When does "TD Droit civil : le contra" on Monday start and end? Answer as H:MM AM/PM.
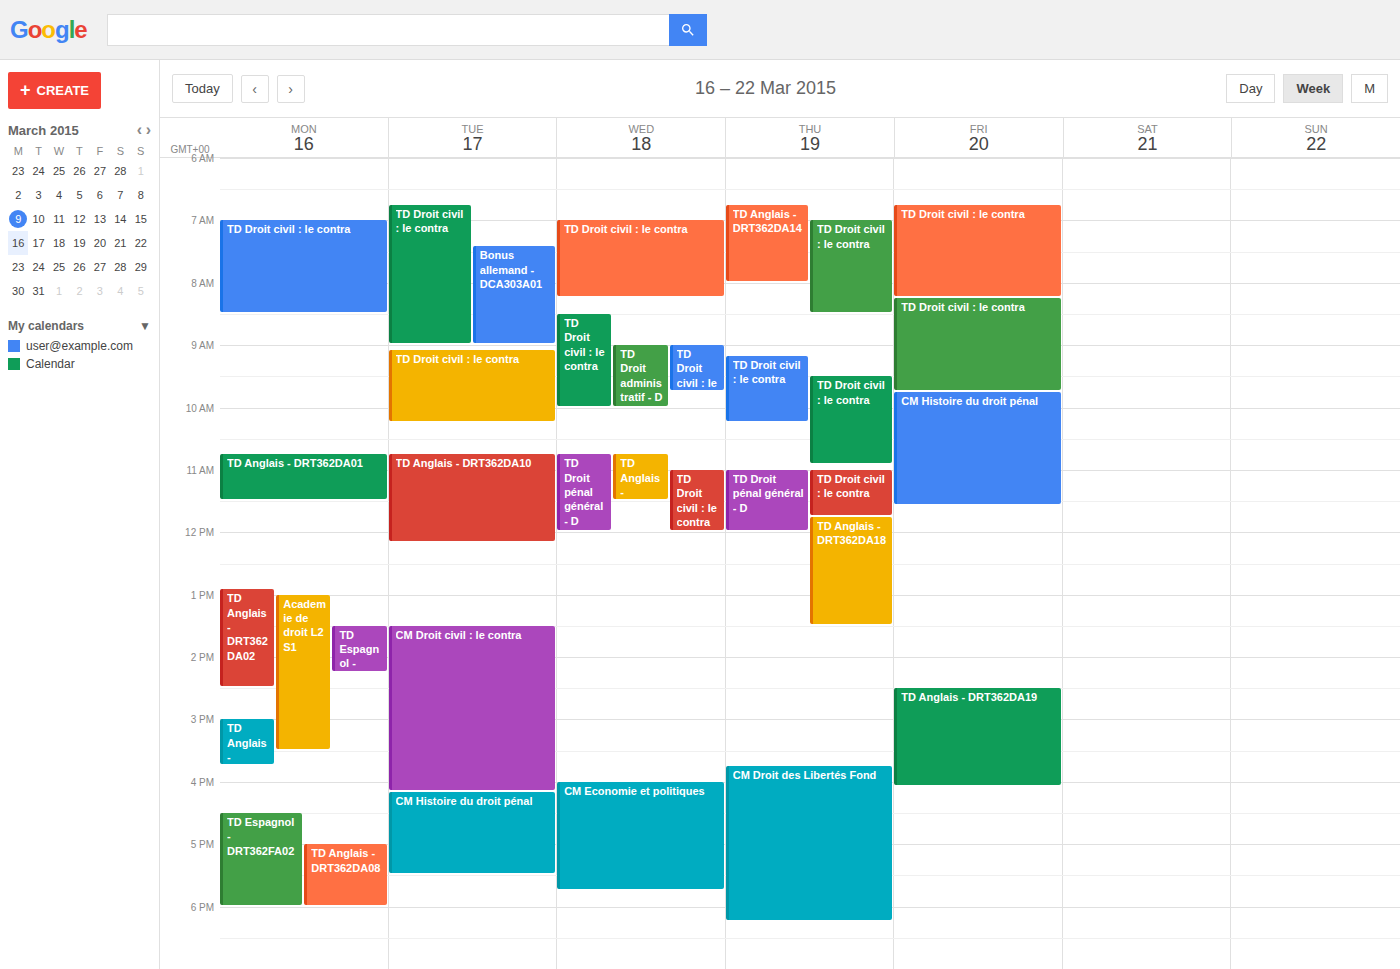
7:00 AM to 8:30 AM